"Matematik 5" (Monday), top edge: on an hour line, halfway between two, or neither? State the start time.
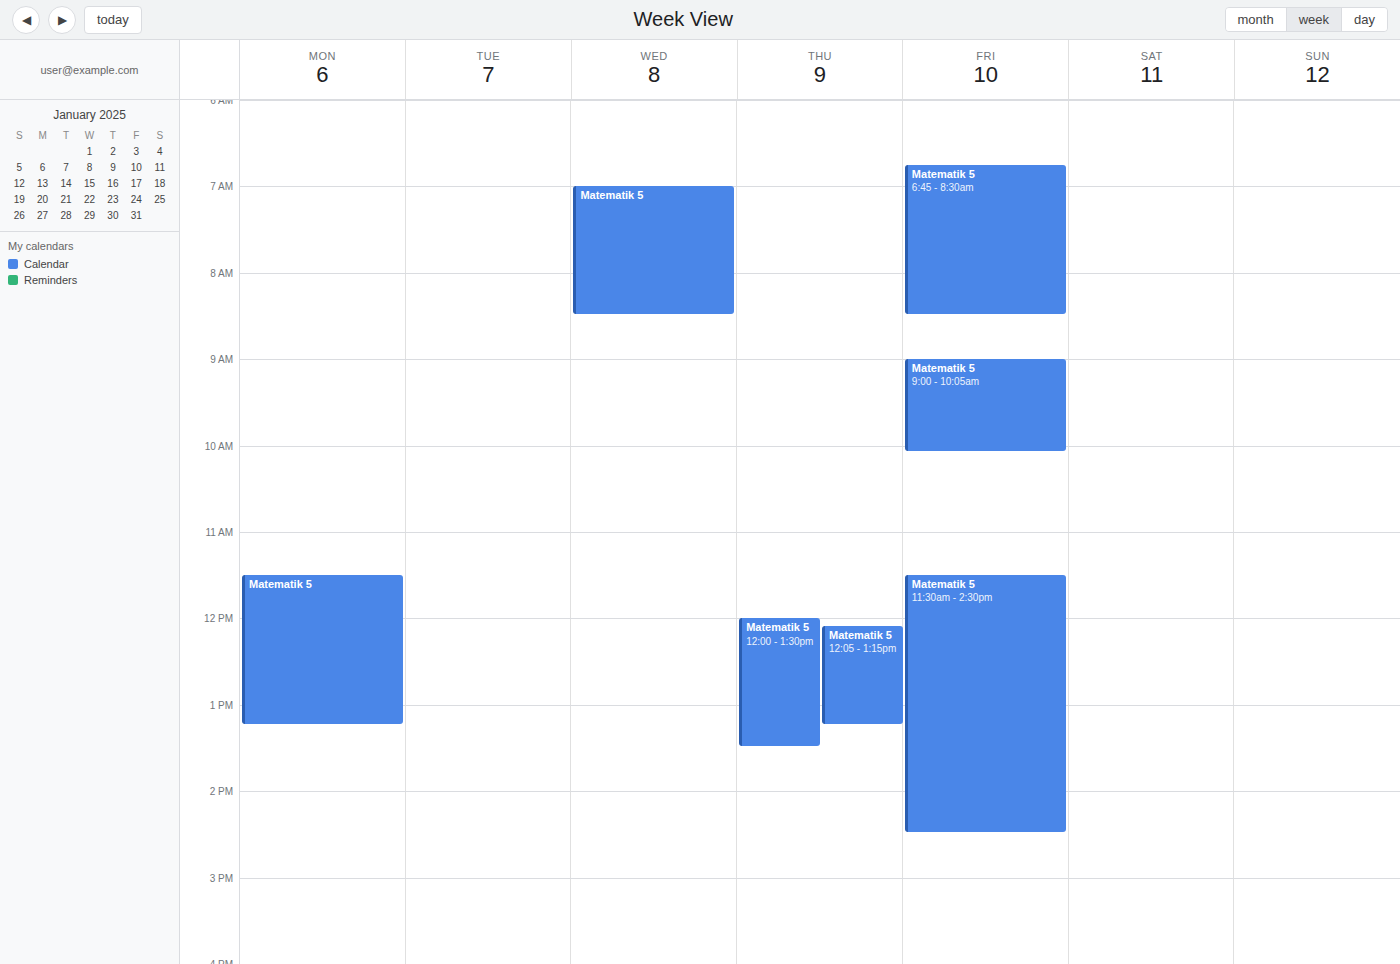
11:30 AM -- halfway between the 11 AM and 12 PM lines.